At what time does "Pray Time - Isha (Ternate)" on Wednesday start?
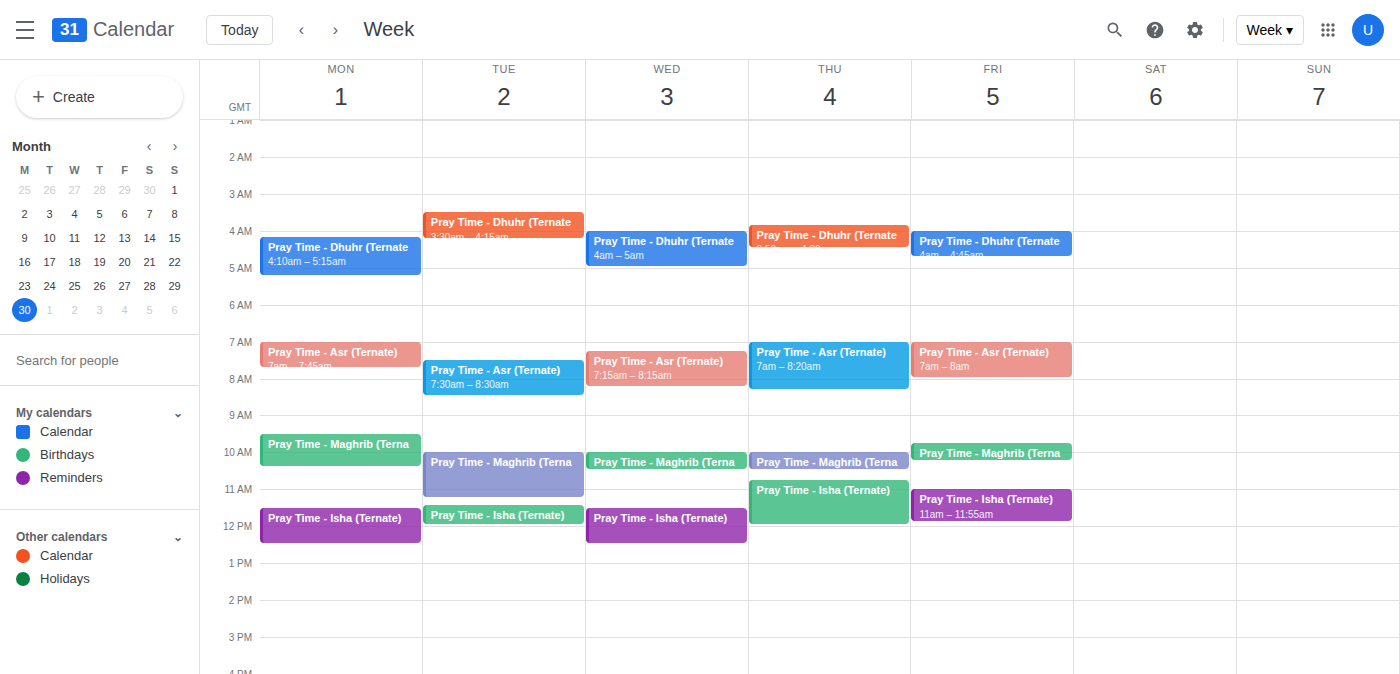
11:30